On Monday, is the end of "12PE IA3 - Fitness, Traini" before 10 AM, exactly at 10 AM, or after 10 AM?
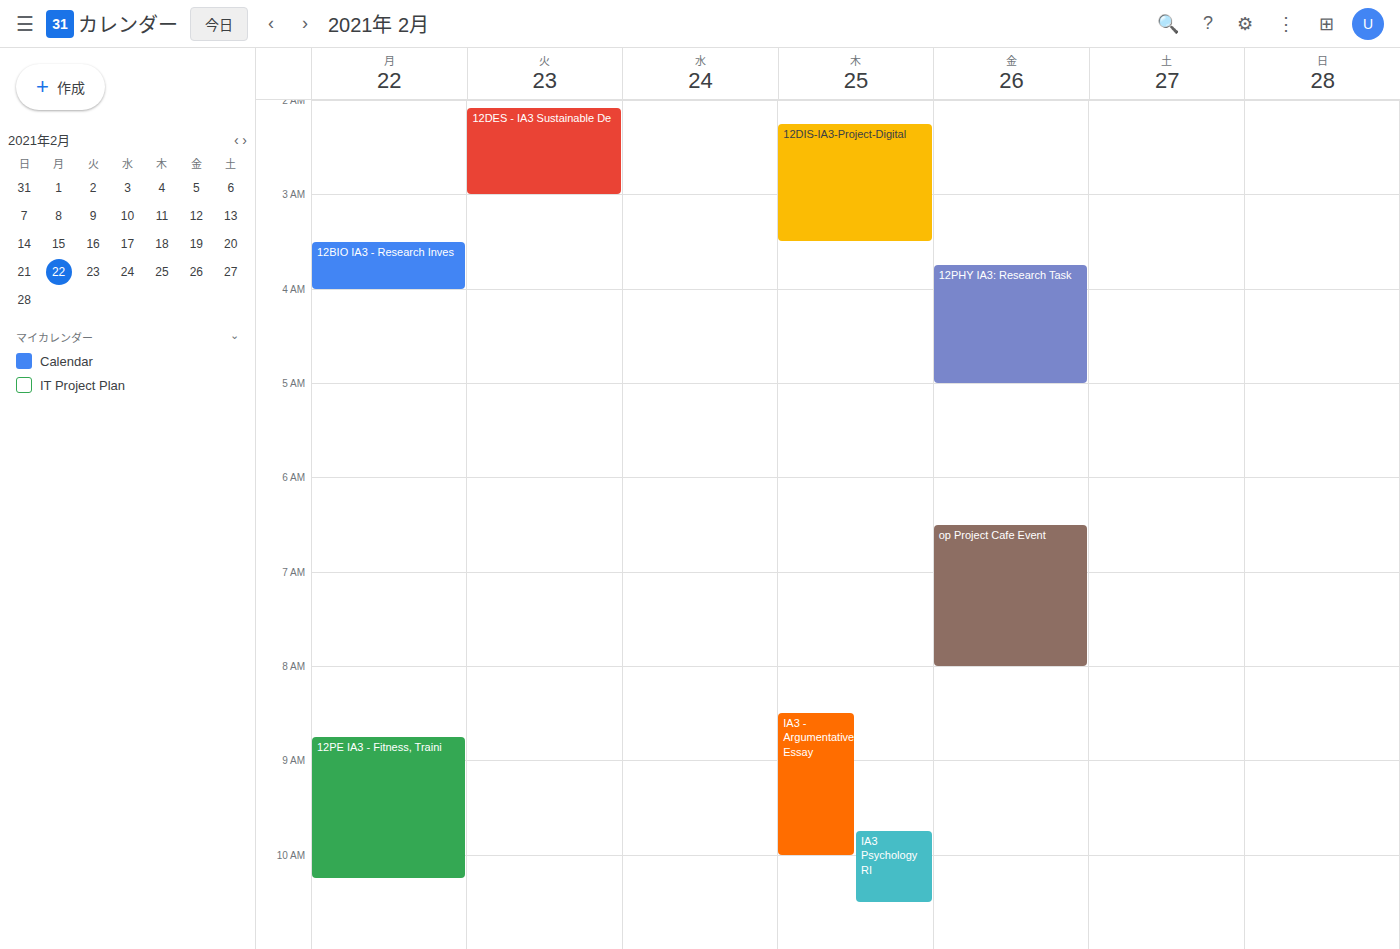
10:15 AM -- after 10 AM, 15 minutes below the 10 AM line.